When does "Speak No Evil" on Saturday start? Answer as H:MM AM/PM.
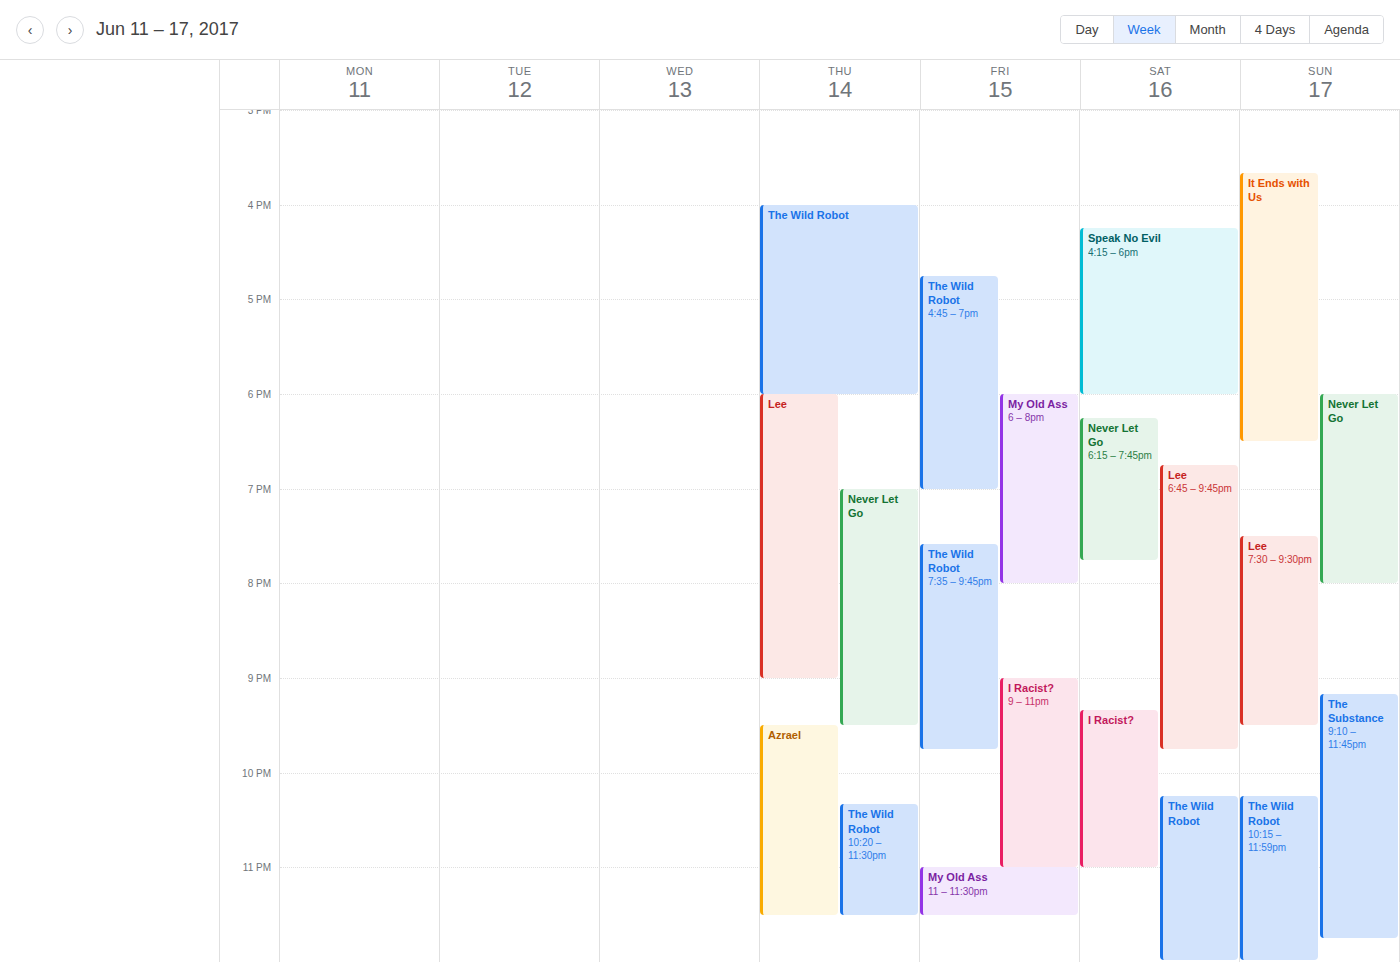
4:15 PM